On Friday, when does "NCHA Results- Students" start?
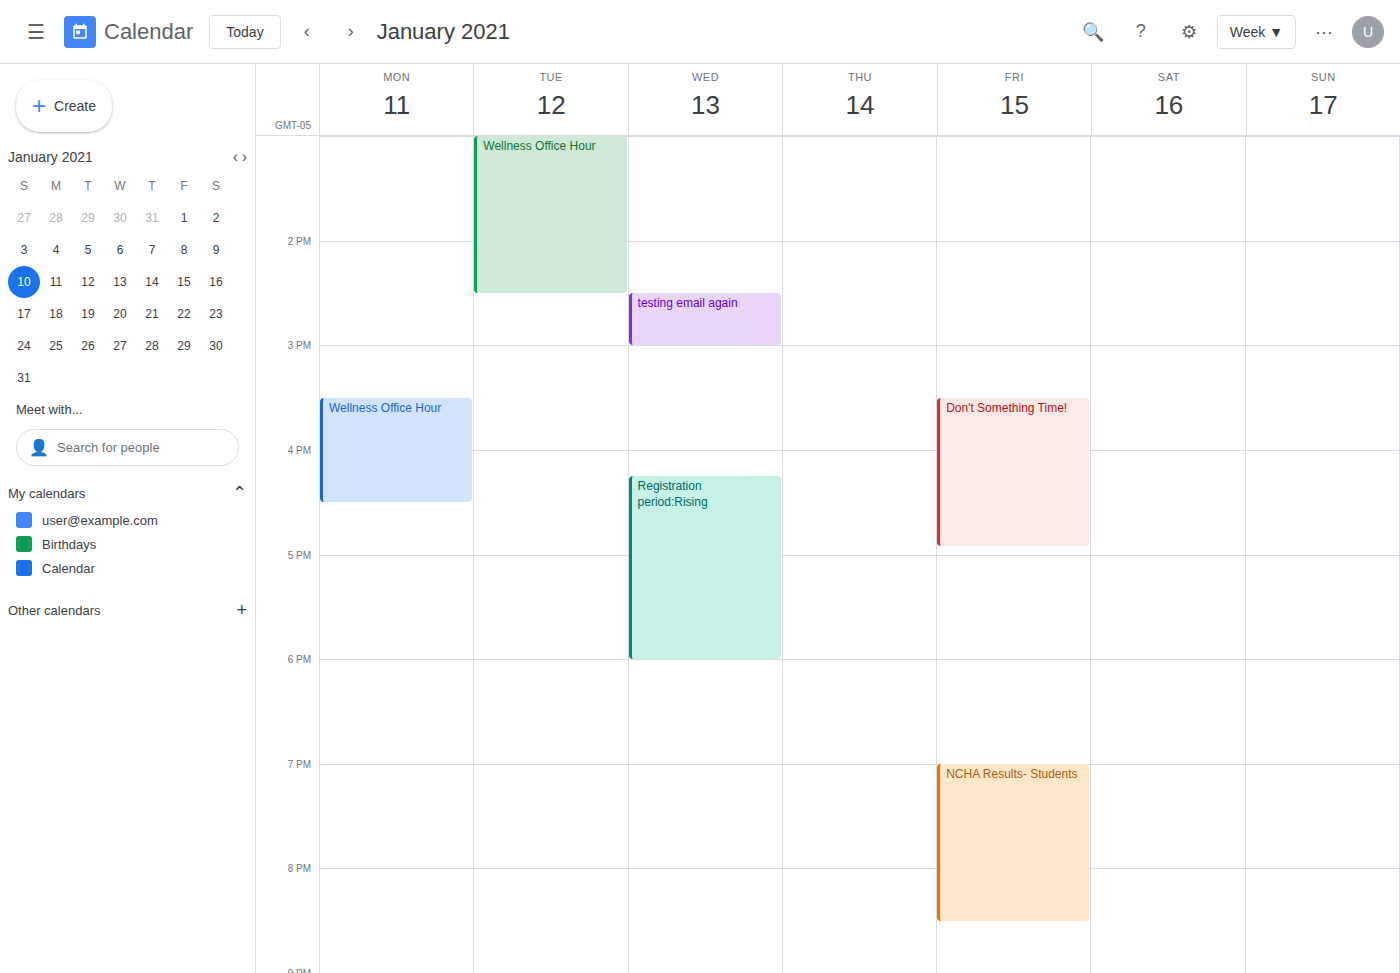
7:00 PM